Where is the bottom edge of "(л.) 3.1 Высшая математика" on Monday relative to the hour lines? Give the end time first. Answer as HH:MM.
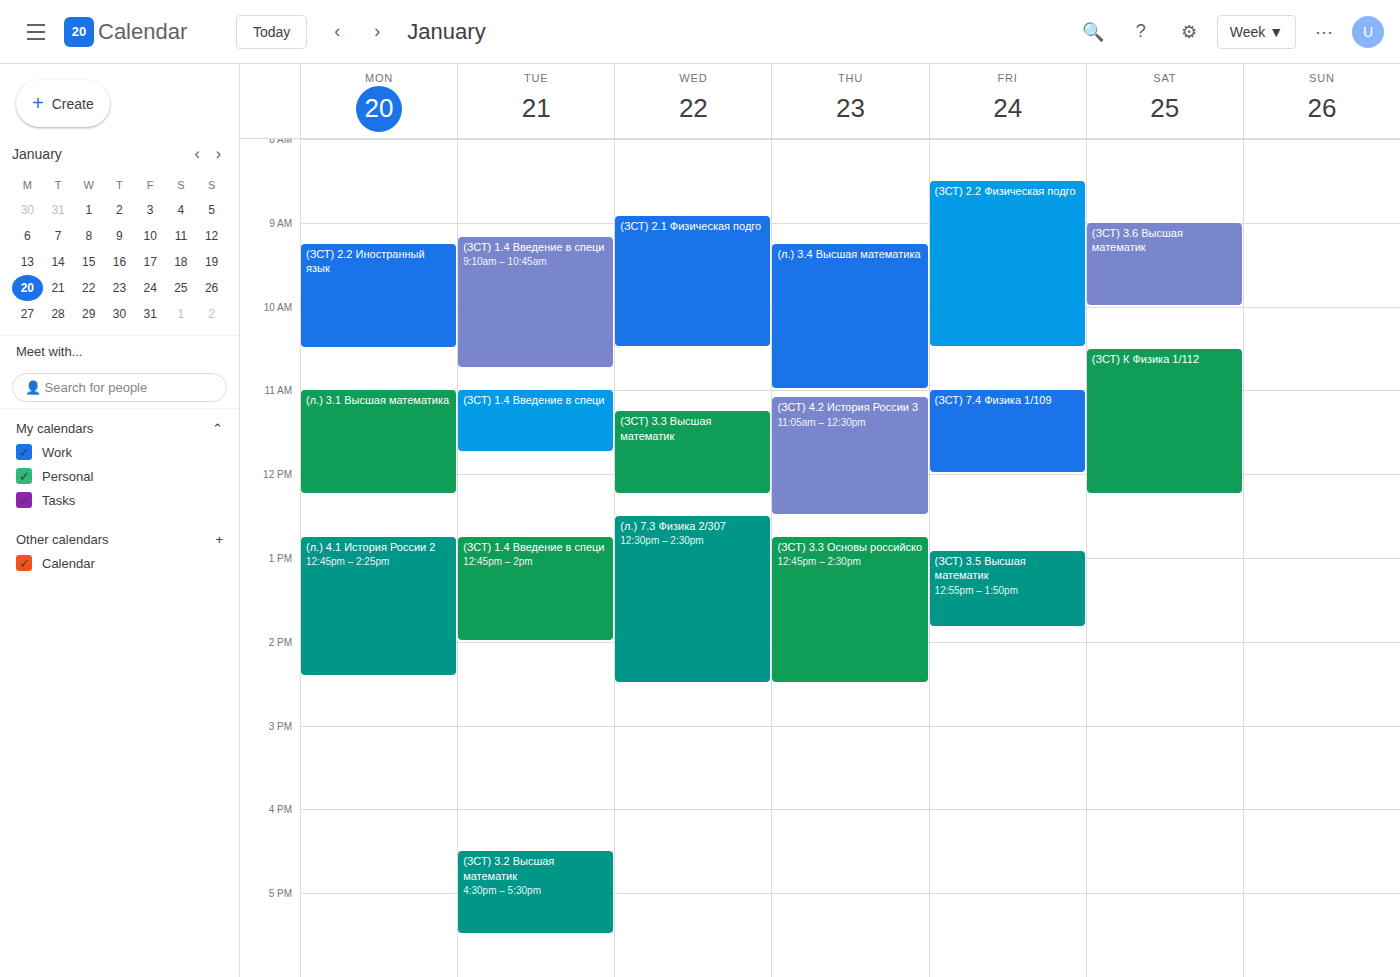
12:15 -- neither: a quarter of the way from the 12:00 line to the 13:00 line.